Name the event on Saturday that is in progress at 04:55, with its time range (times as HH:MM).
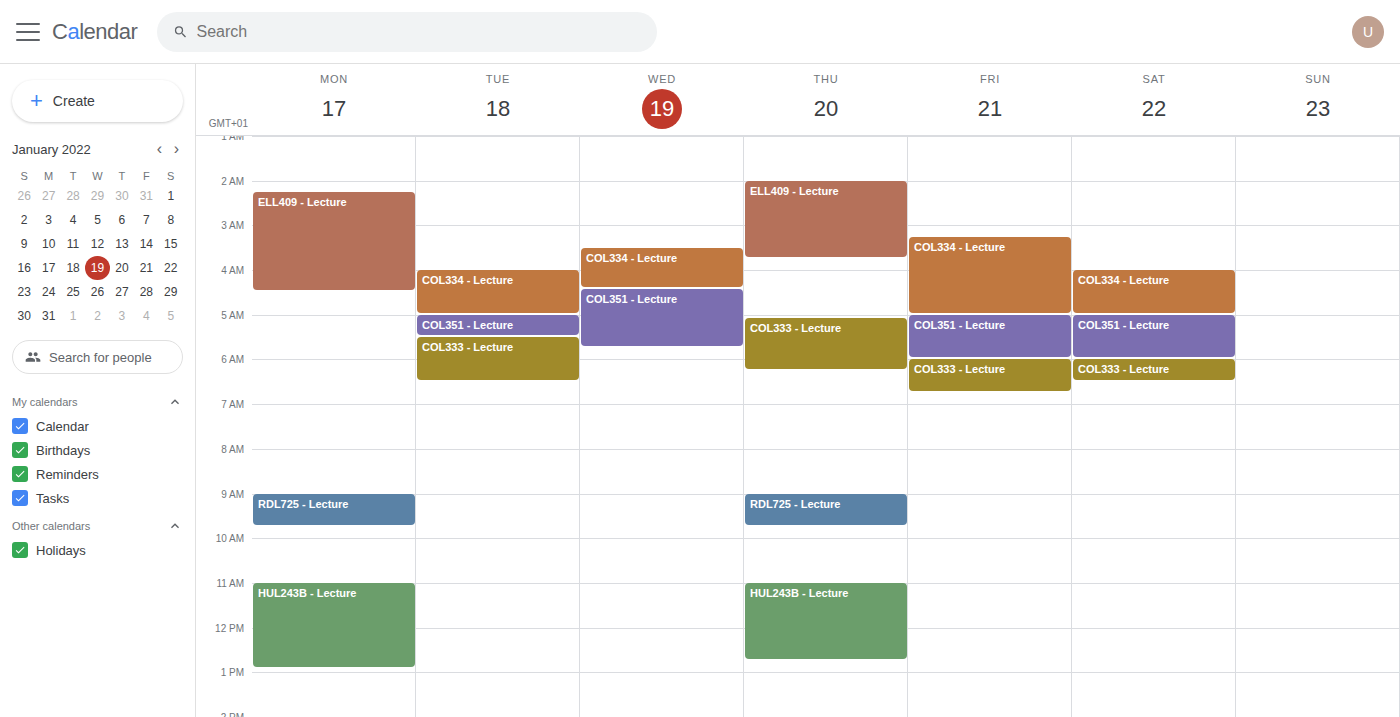
"COL334 - Lecture", 04:00 to 05:00